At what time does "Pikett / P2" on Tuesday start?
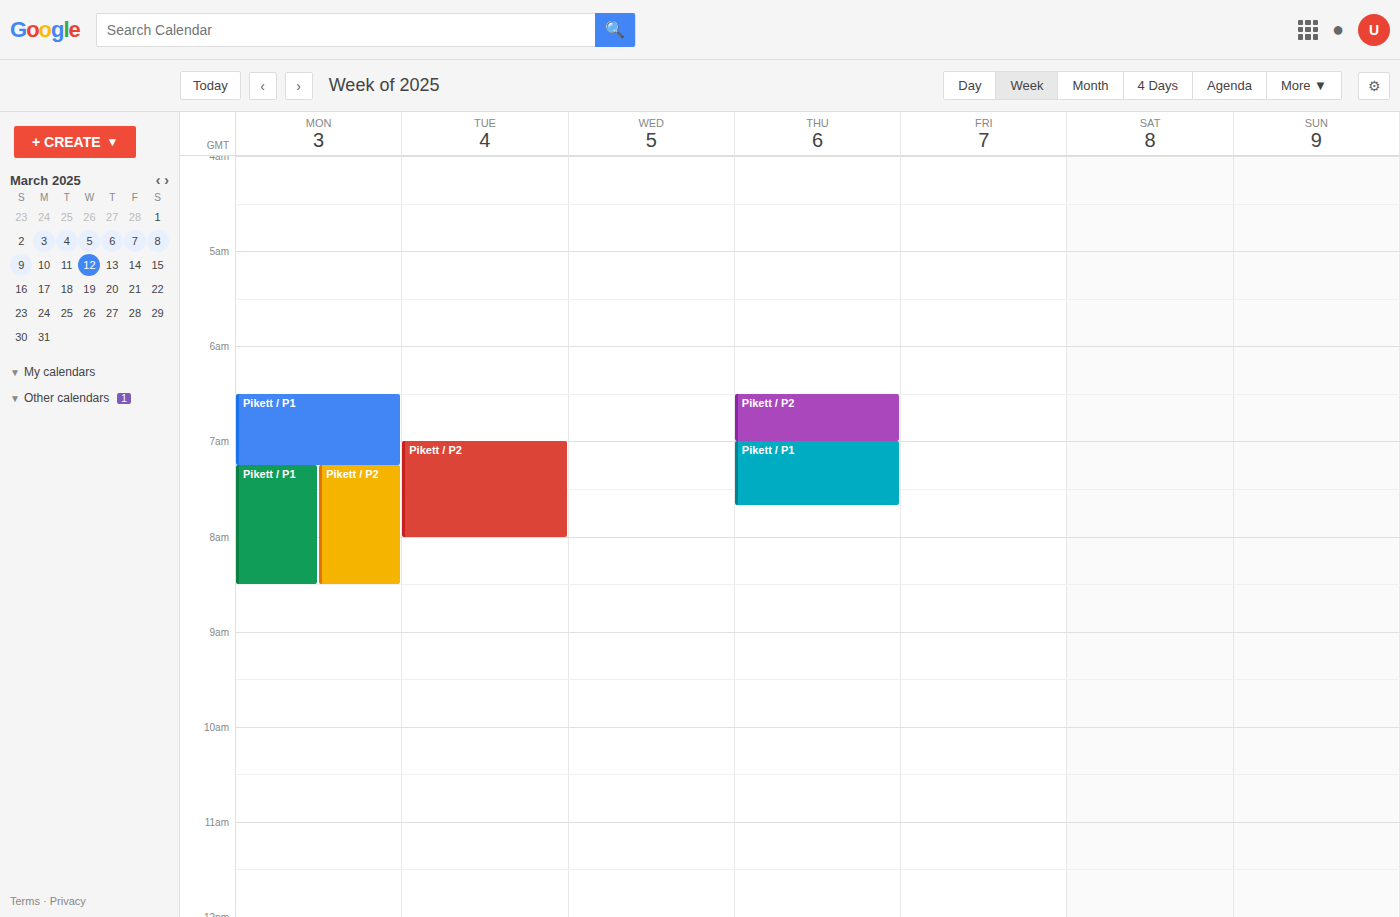
7:00 AM